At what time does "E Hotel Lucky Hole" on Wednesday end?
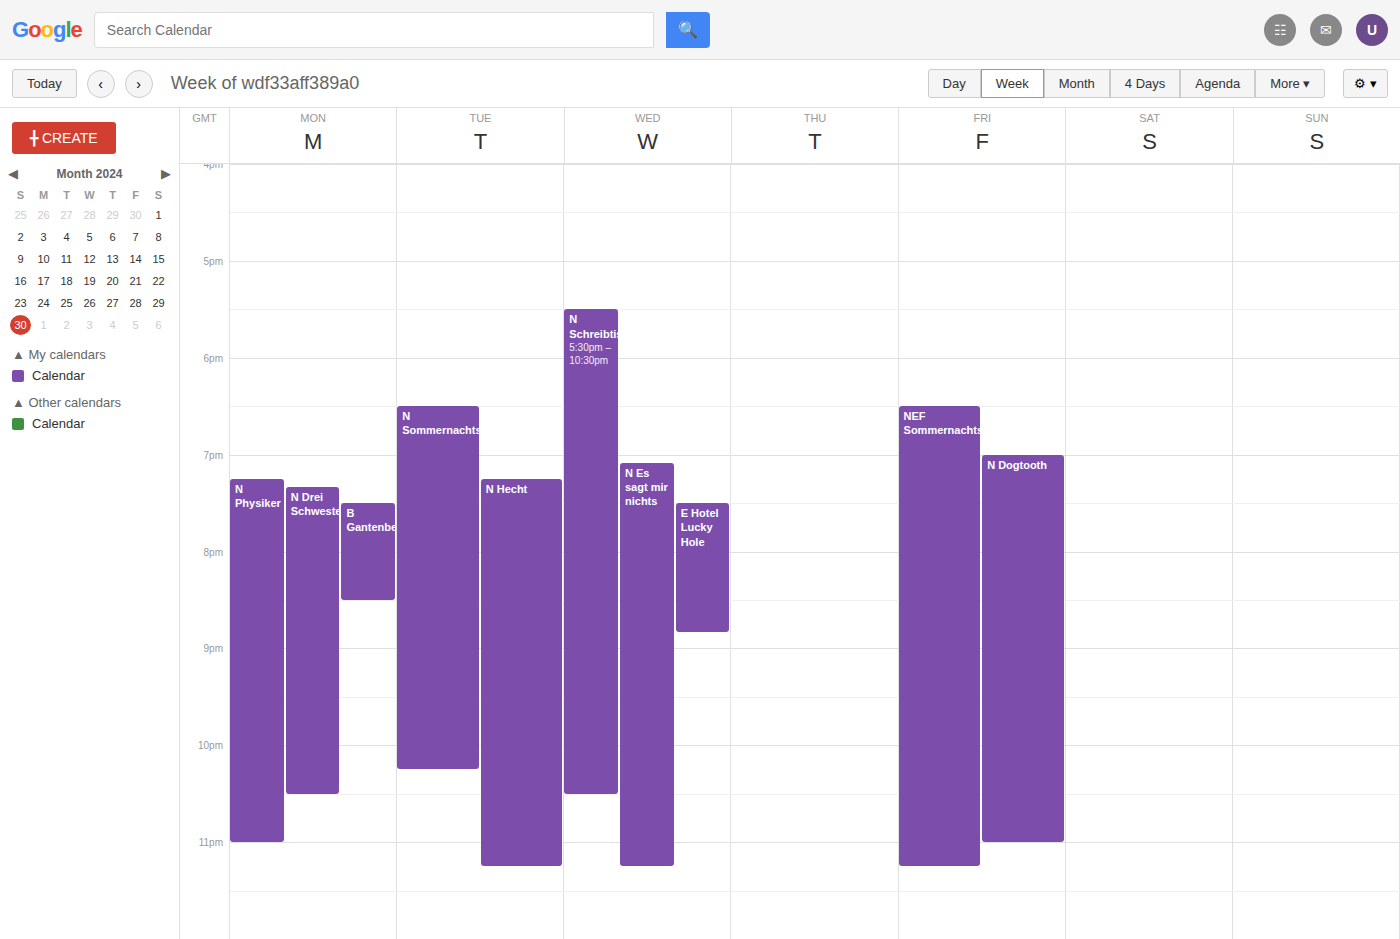
8:50 PM